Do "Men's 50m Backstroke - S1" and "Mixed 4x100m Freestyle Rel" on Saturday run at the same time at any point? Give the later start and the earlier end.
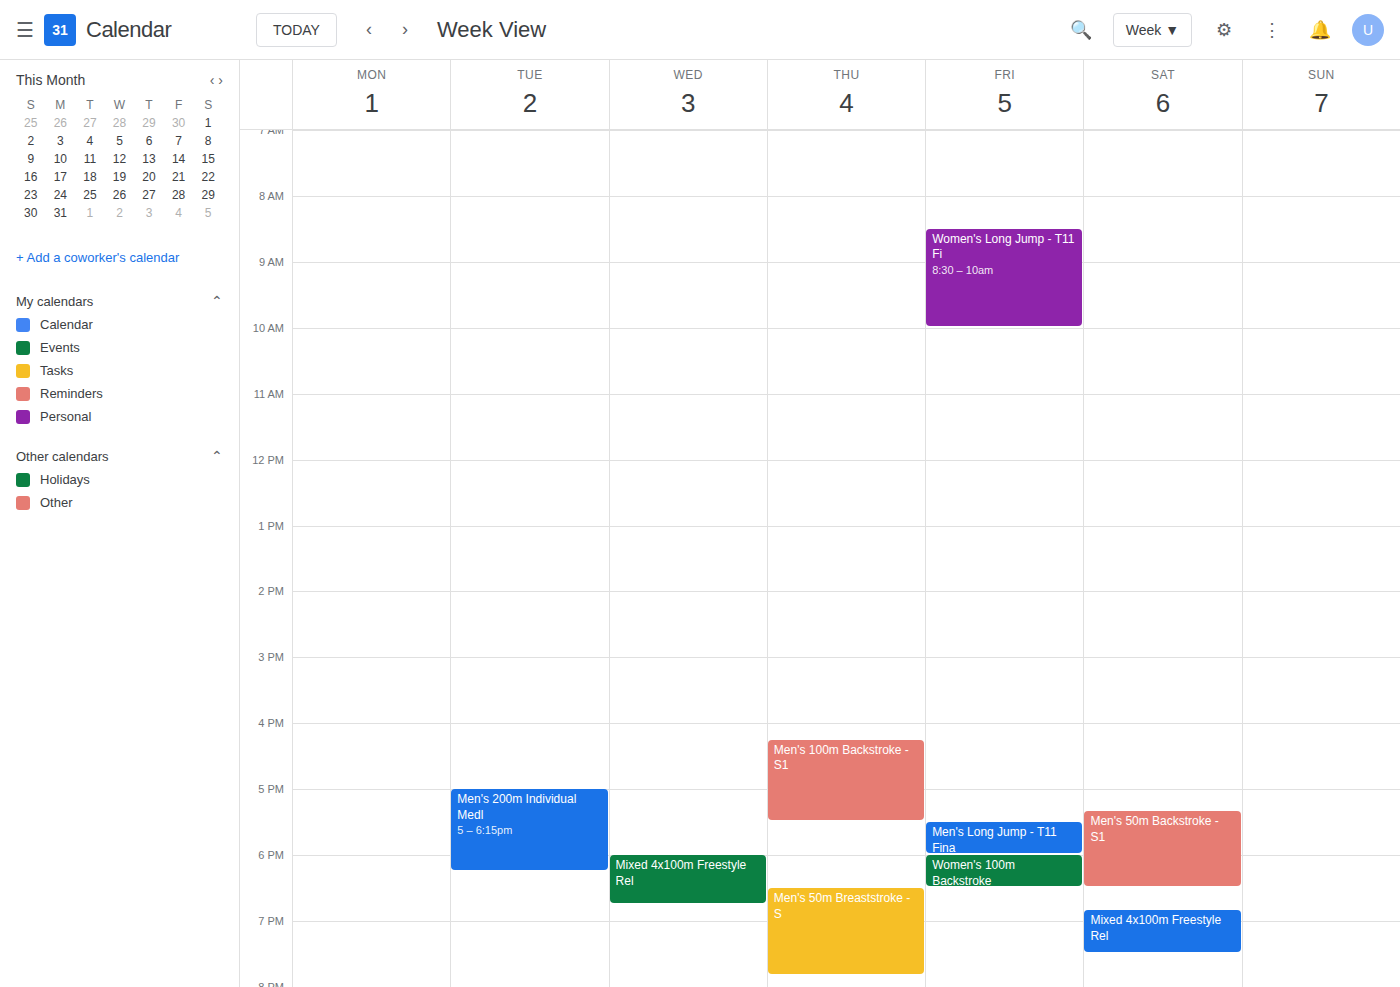
"Men's 50m Backstroke - S1" ends at 6:30 PM and "Mixed 4x100m Freestyle Rel" starts at 6:50 PM -- no overlap.